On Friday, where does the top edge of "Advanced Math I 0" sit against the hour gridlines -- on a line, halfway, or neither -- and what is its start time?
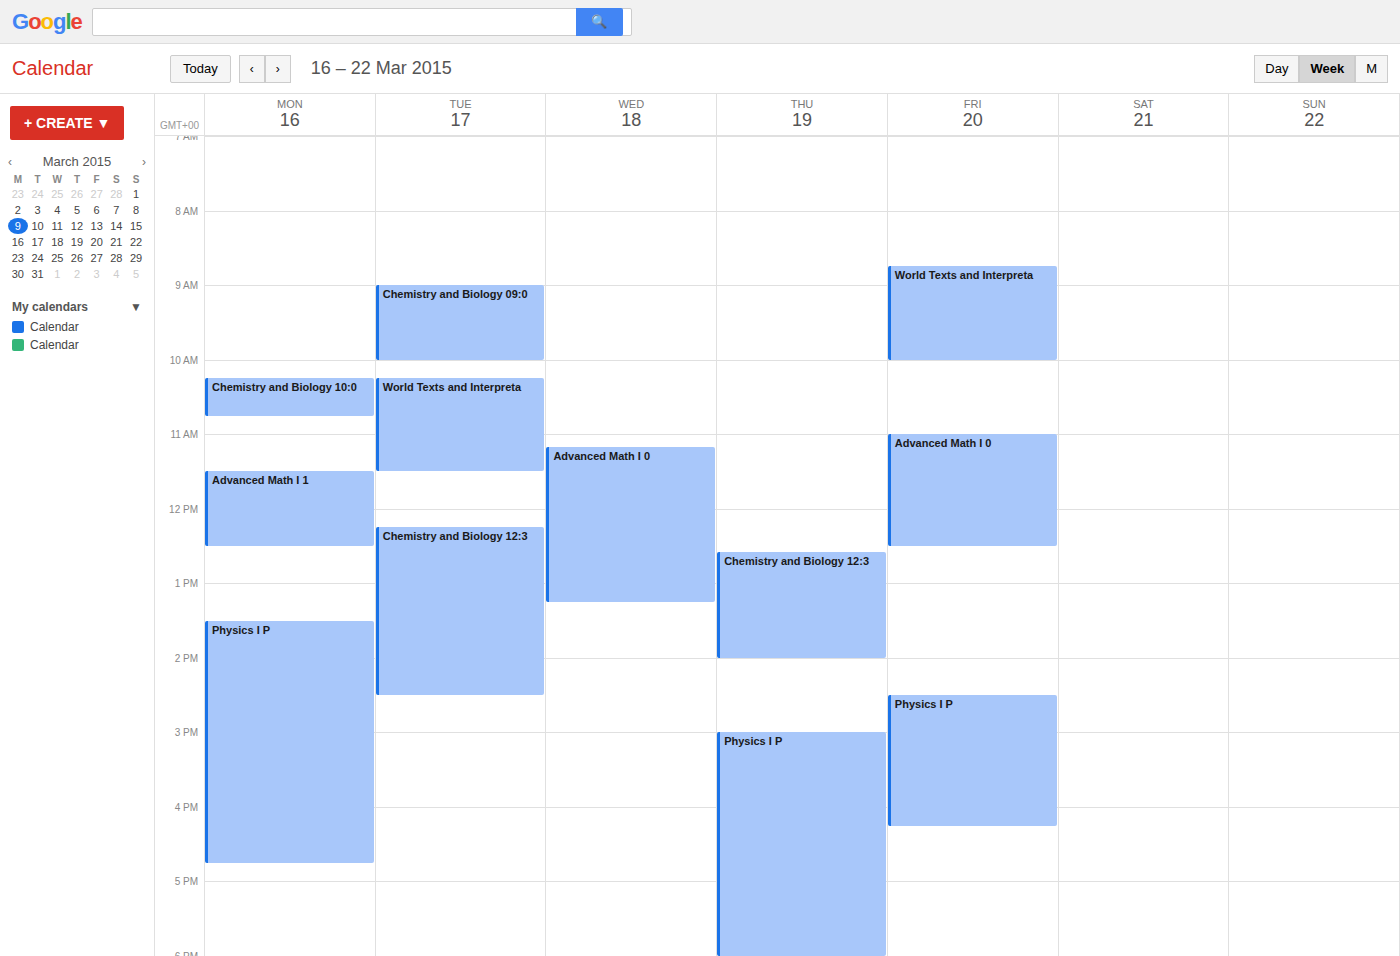
11:00 AM -- exactly on the 11 AM line.